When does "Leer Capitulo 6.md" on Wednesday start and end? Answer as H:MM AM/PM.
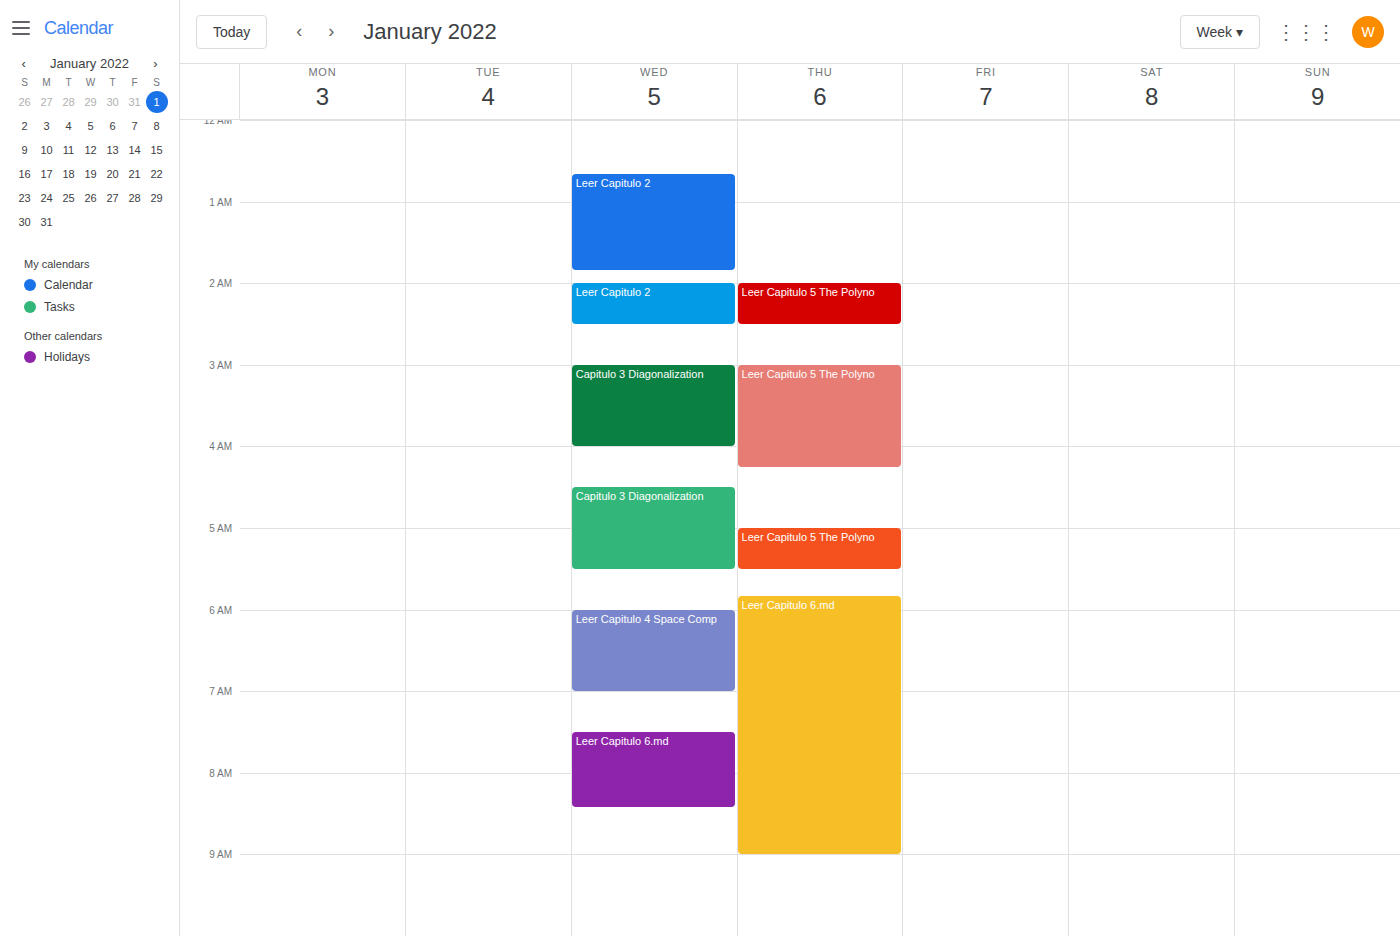
7:30 AM to 8:25 AM